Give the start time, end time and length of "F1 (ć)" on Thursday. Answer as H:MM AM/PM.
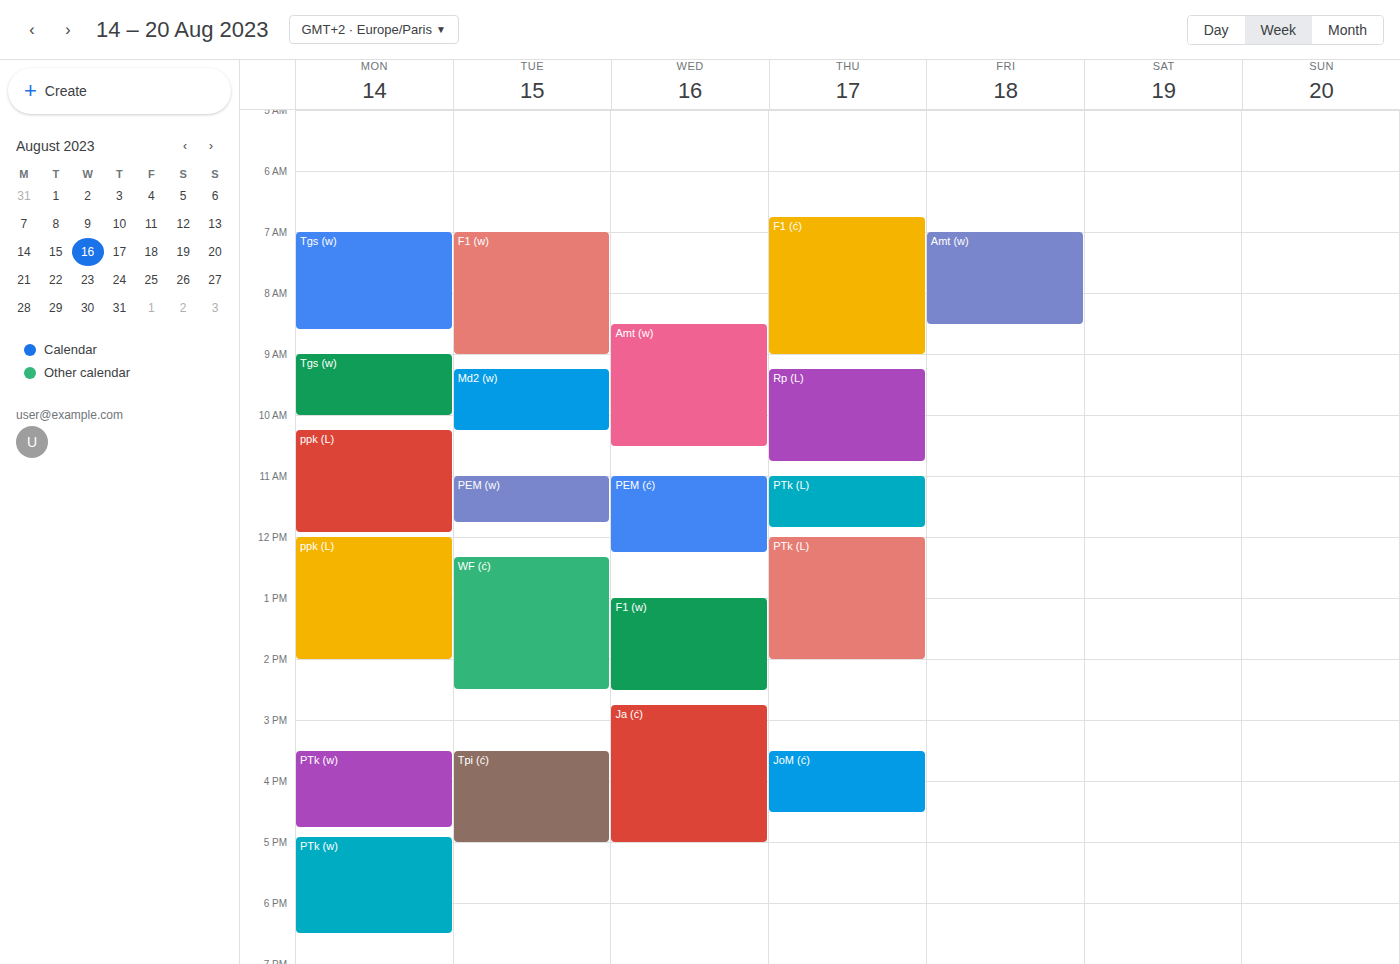
6:45 AM to 9:00 AM, 2 hours 15 minutes